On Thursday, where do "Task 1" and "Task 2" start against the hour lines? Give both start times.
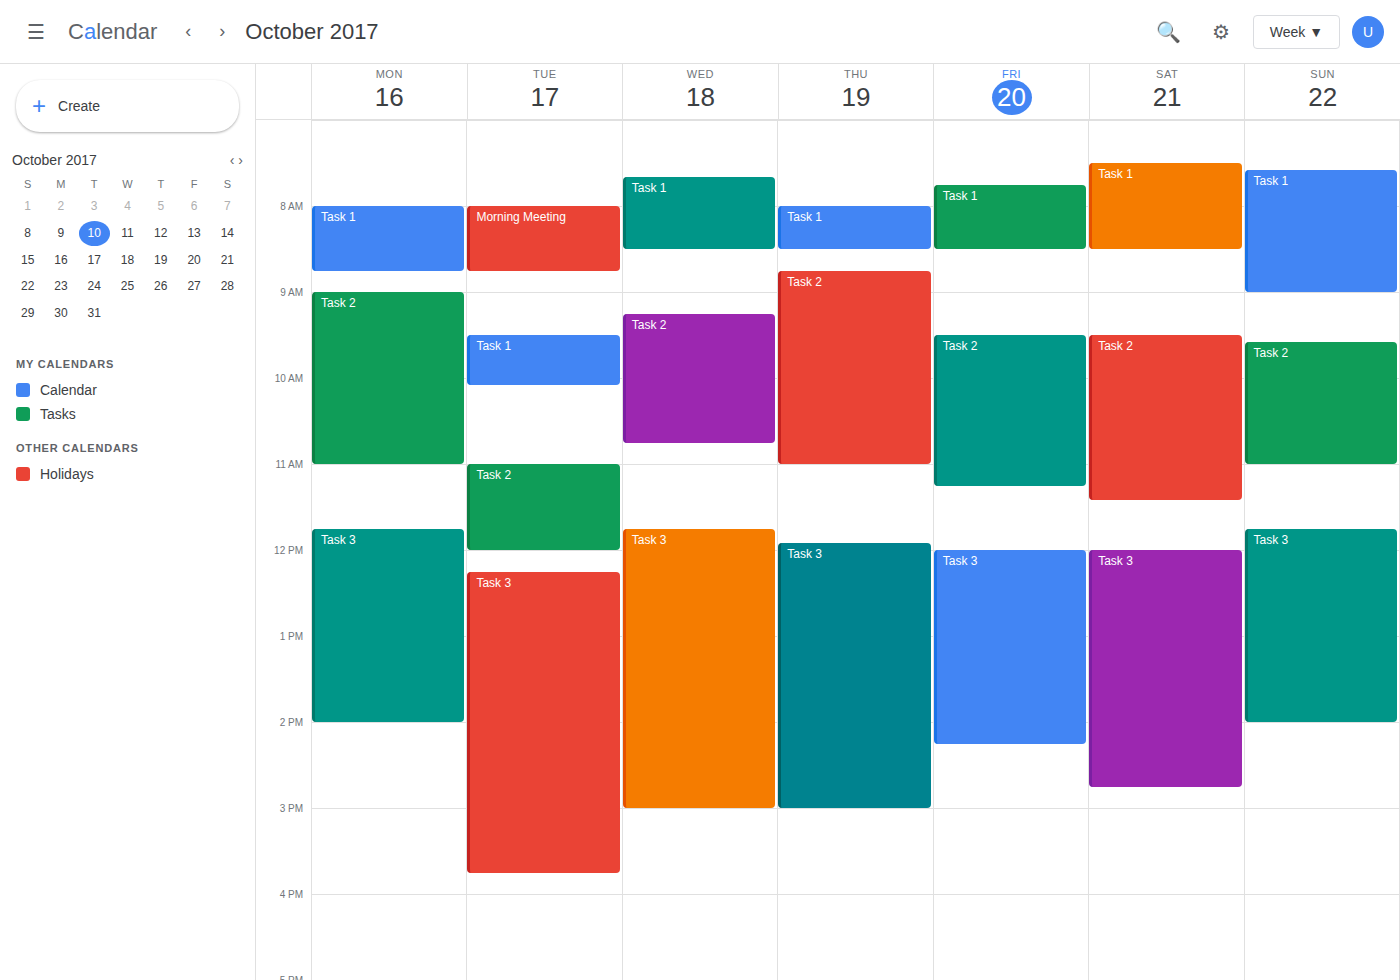
"Task 1": 8:00 AM, exactly on the 8 AM line. "Task 2": 8:45 AM, neither: three quarters of the way from the 8 AM line to the 9 AM line.